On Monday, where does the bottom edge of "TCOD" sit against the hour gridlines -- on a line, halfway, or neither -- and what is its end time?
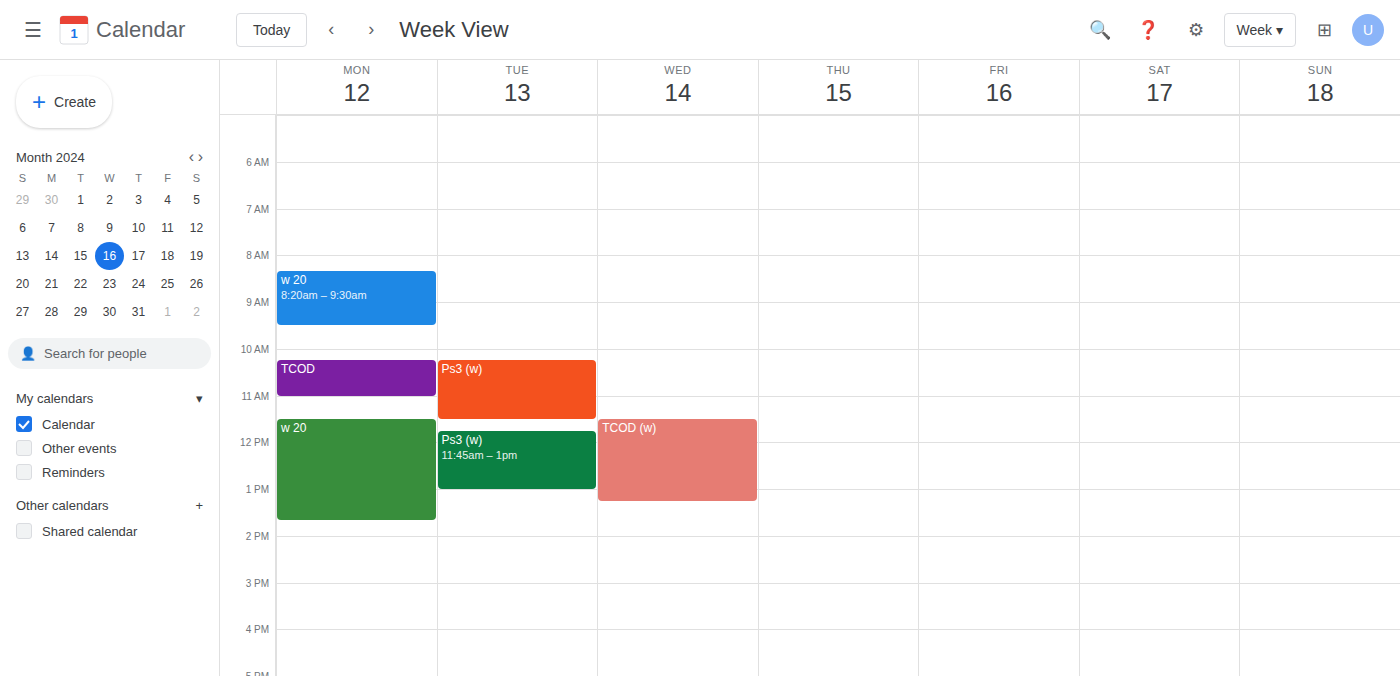
11:00 -- exactly on the 11:00 line.